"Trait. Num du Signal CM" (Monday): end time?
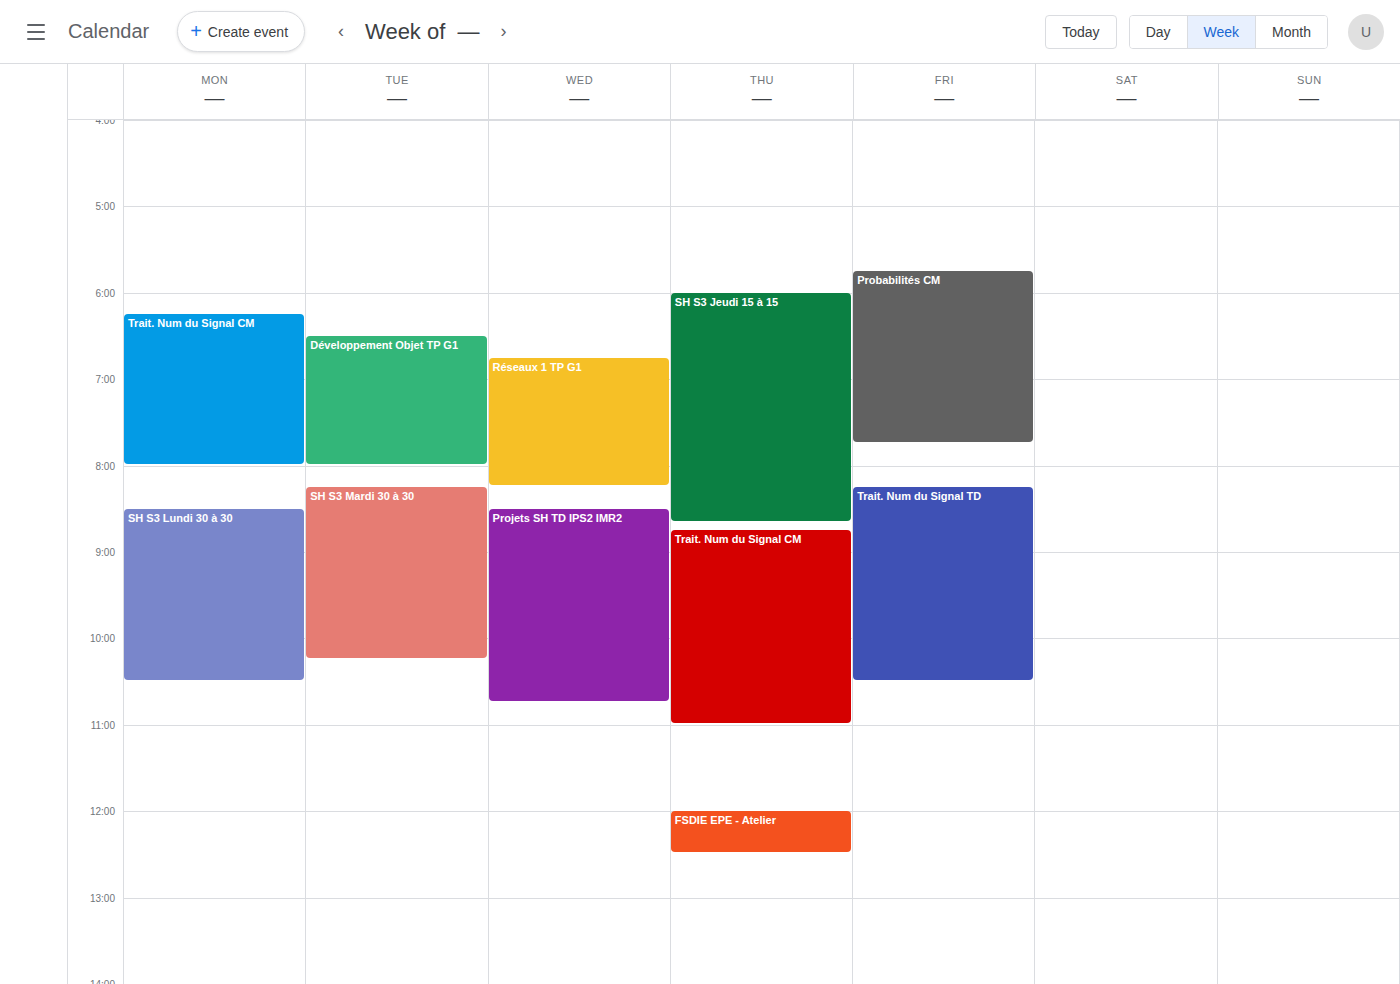
8:00 AM